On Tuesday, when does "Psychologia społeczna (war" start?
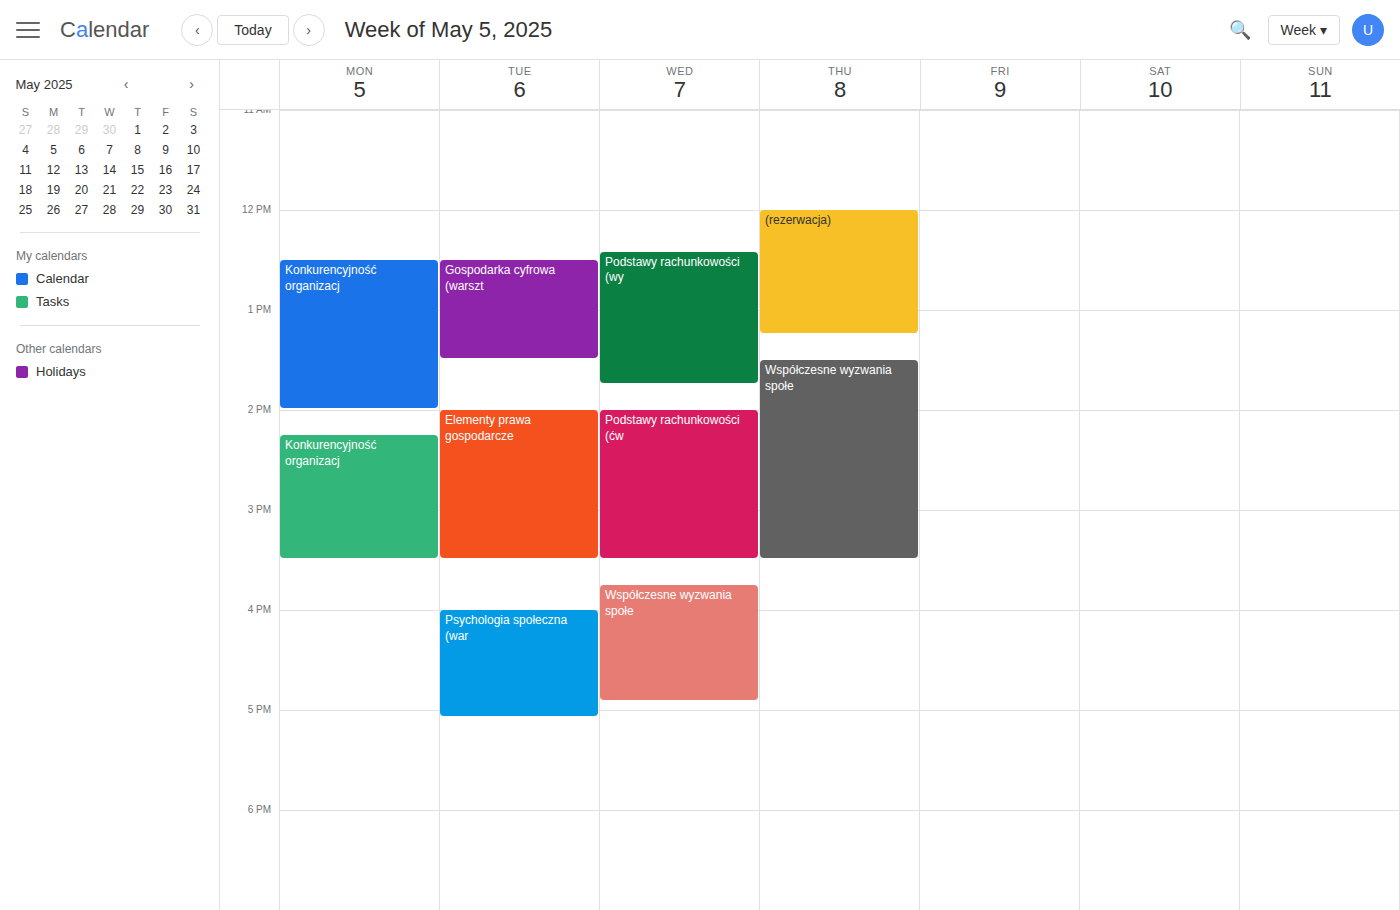
4:00 PM